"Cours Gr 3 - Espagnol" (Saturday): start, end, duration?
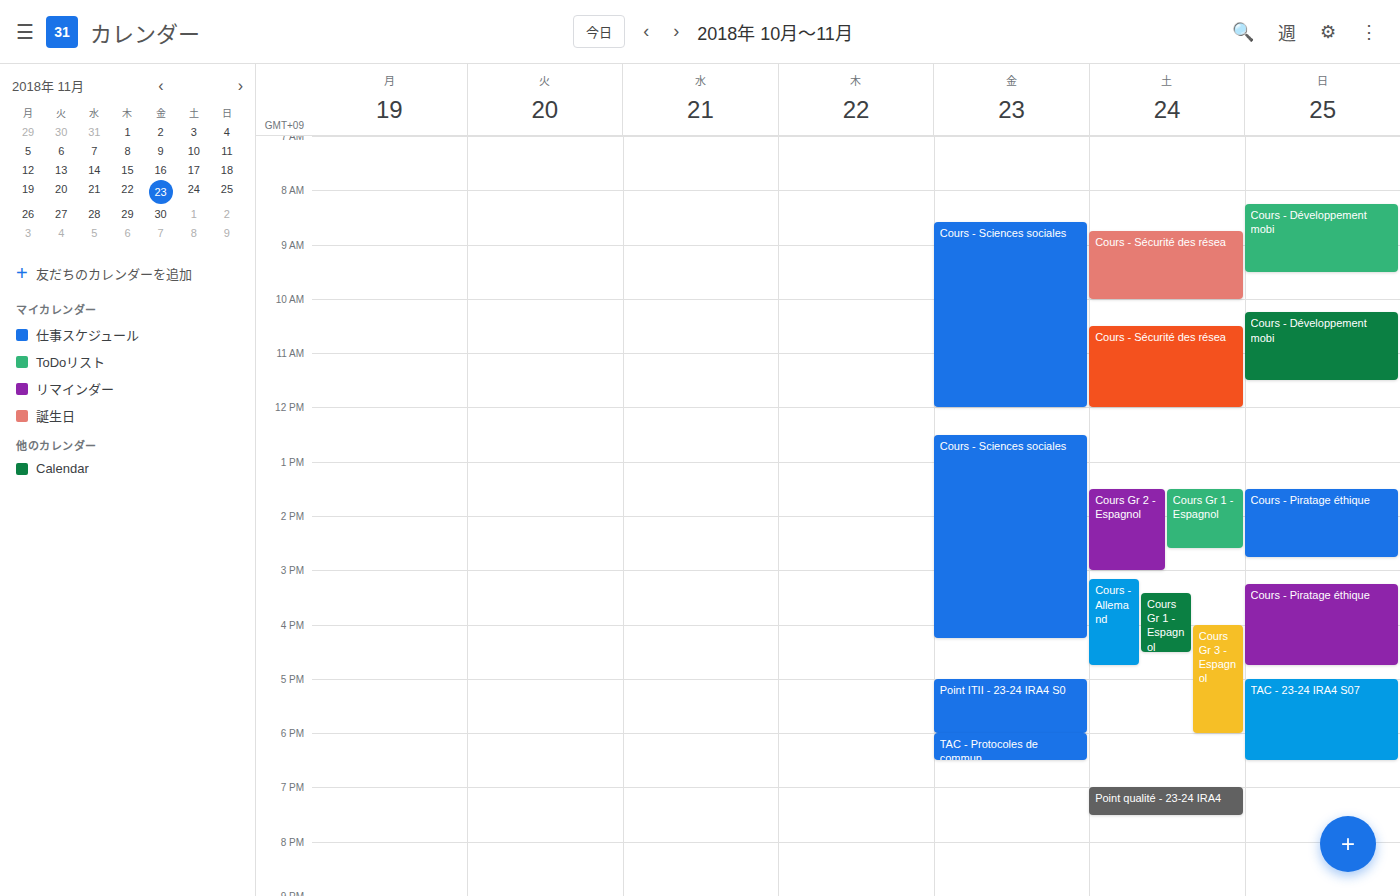
4:00 PM to 6:00 PM, 2 hours